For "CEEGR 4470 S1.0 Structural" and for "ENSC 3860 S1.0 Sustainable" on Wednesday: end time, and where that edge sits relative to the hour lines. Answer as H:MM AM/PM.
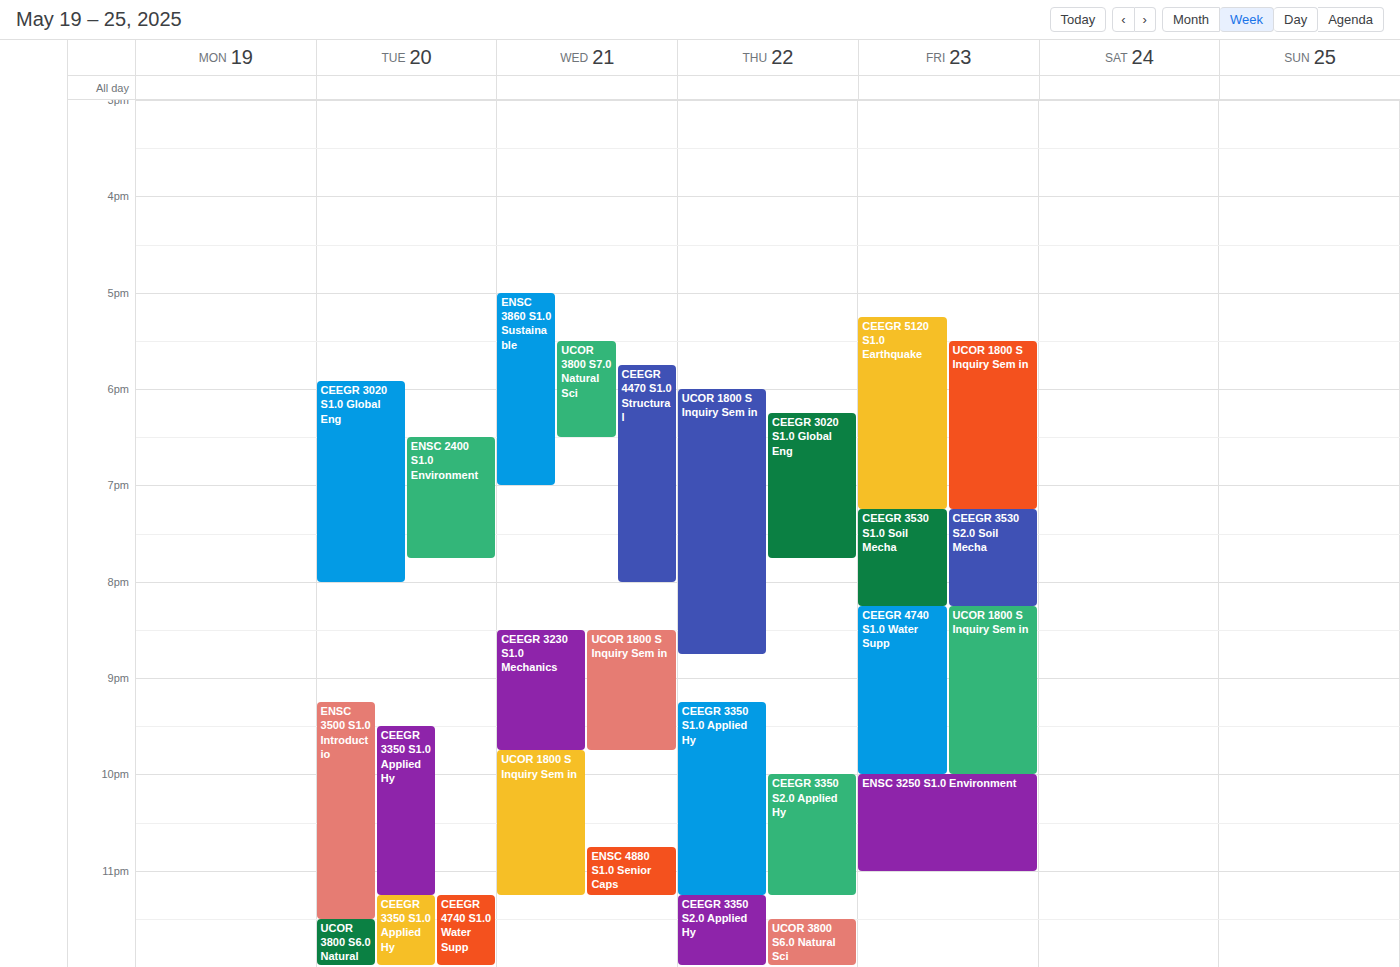
"CEEGR 4470 S1.0 Structural": 8:00 PM, exactly on the 8 PM line. "ENSC 3860 S1.0 Sustainable": 7:00 PM, exactly on the 7 PM line.